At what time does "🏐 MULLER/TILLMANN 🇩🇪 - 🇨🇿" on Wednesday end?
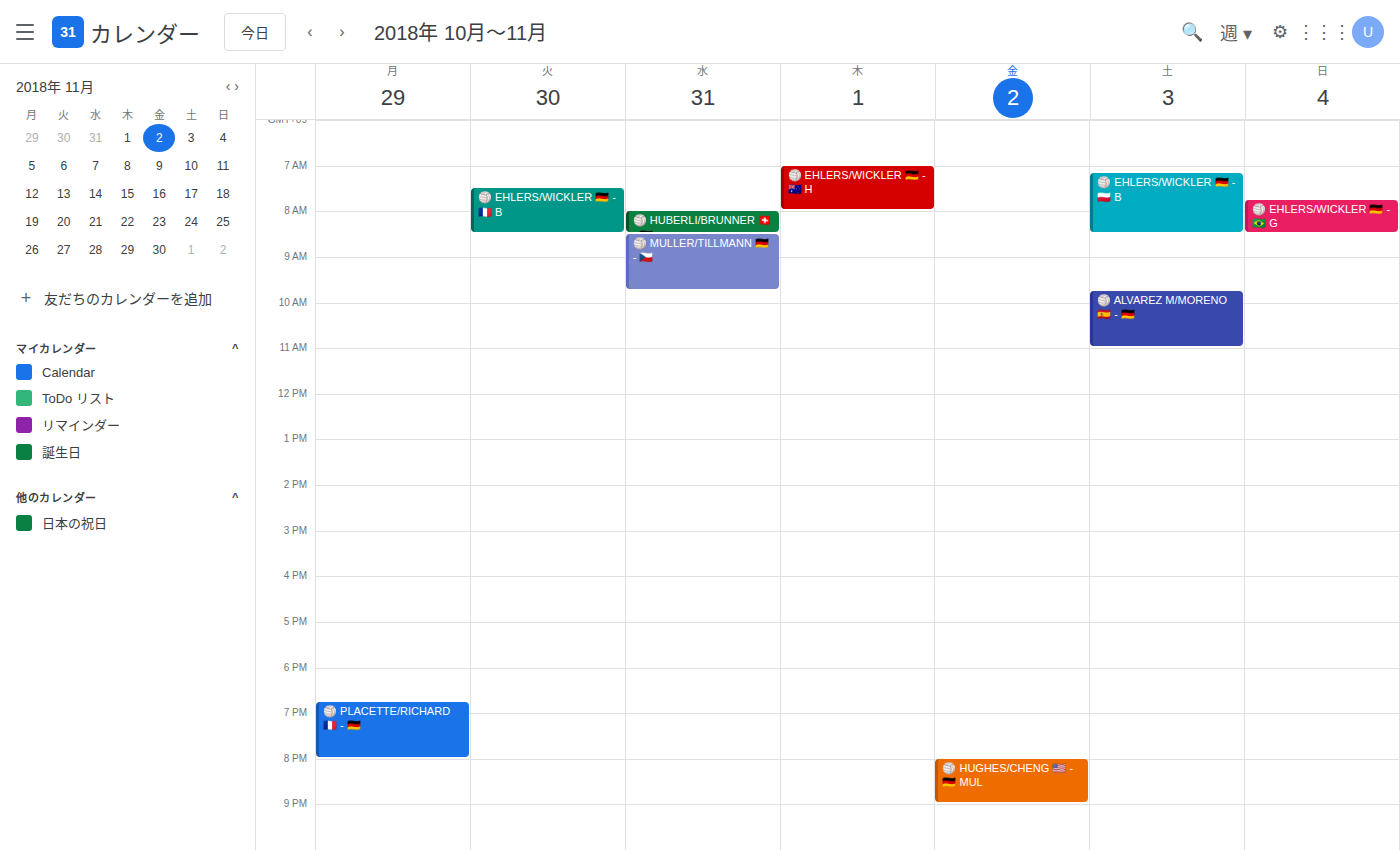
9:45 AM